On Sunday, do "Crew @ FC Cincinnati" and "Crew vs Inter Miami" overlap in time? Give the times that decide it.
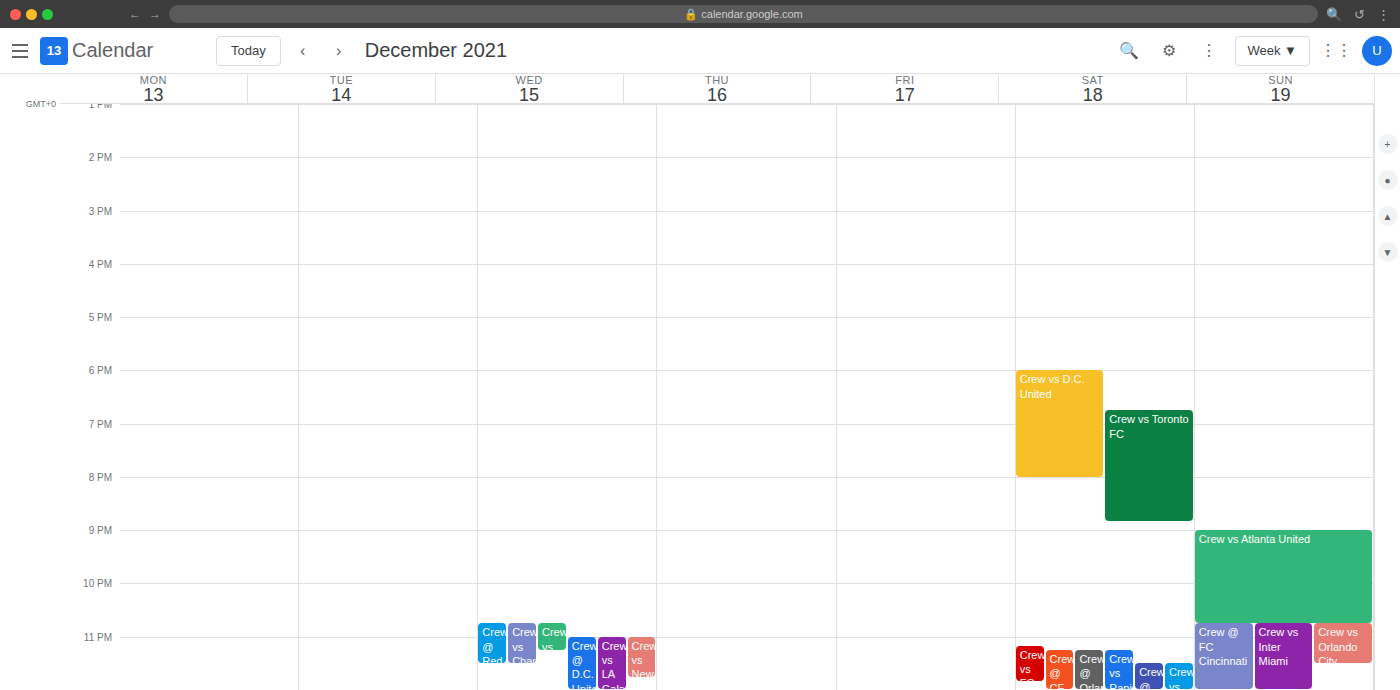
"Crew @ FC Cincinnati" runs 10:45 PM to 12:00 AM, inside "Crew vs Inter Miami" -- they overlap.